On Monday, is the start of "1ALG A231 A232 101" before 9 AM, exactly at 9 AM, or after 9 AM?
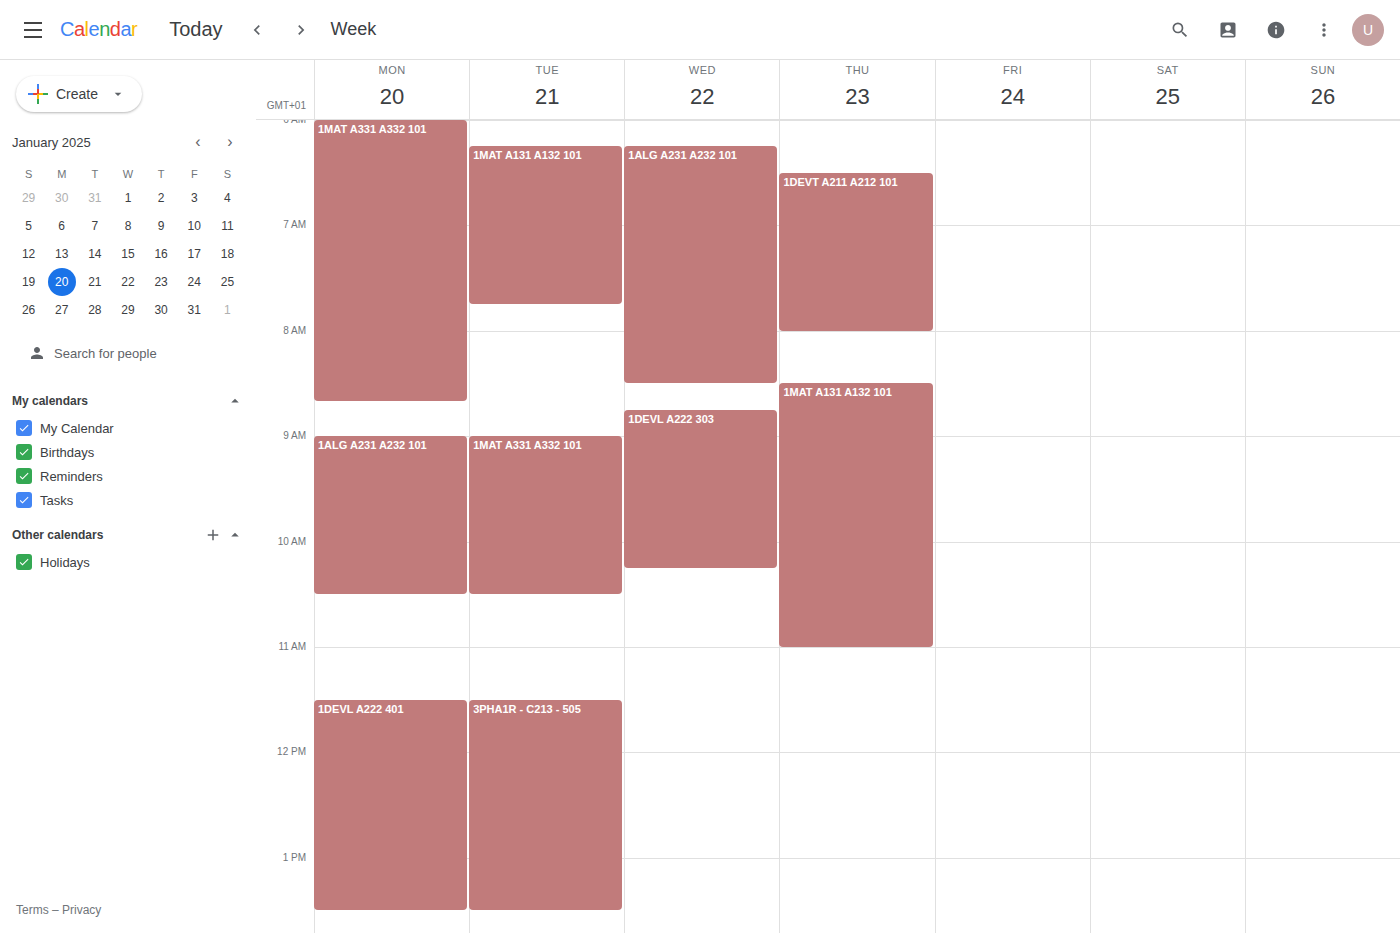
9:00 AM -- exactly at 9 AM, on the 9 AM line.